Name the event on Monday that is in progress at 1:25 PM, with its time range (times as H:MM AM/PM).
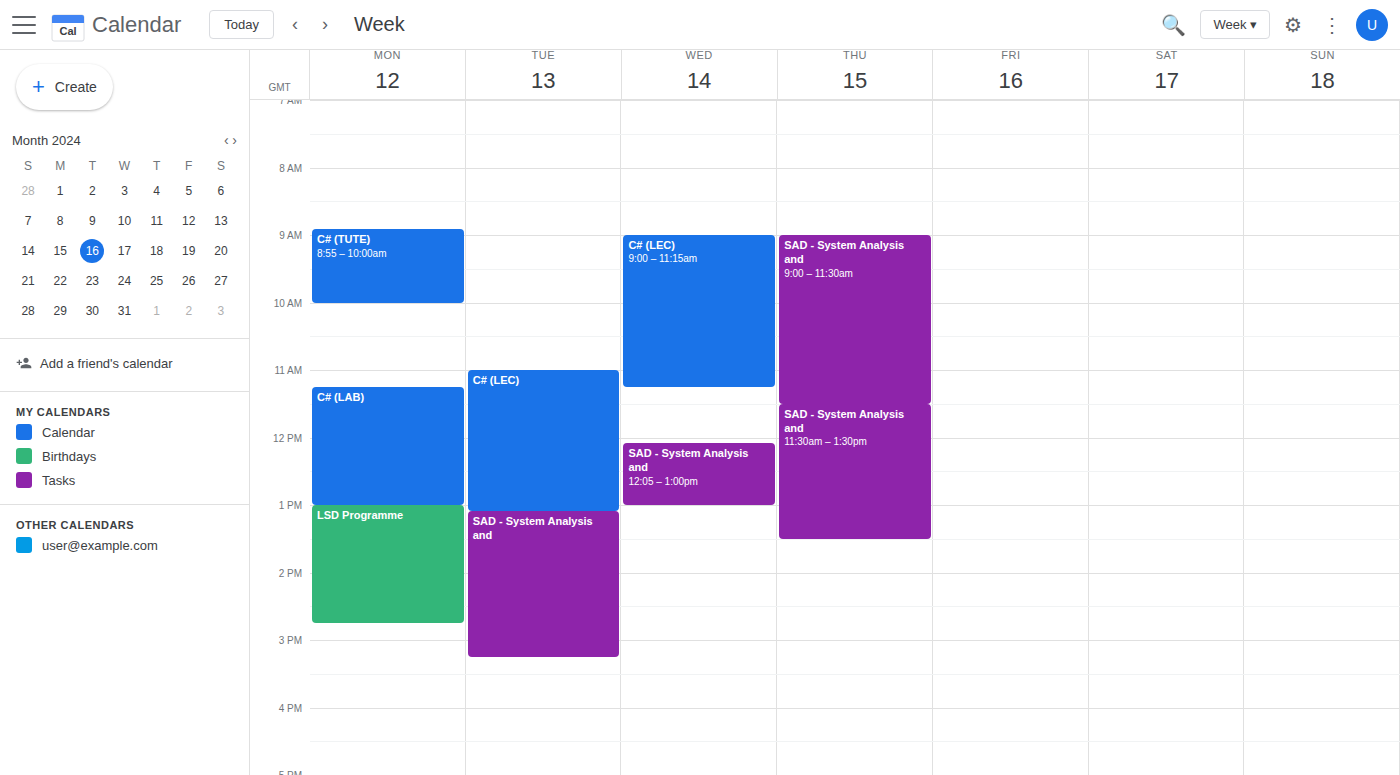
"LSD Programme", 1:00 PM to 2:45 PM